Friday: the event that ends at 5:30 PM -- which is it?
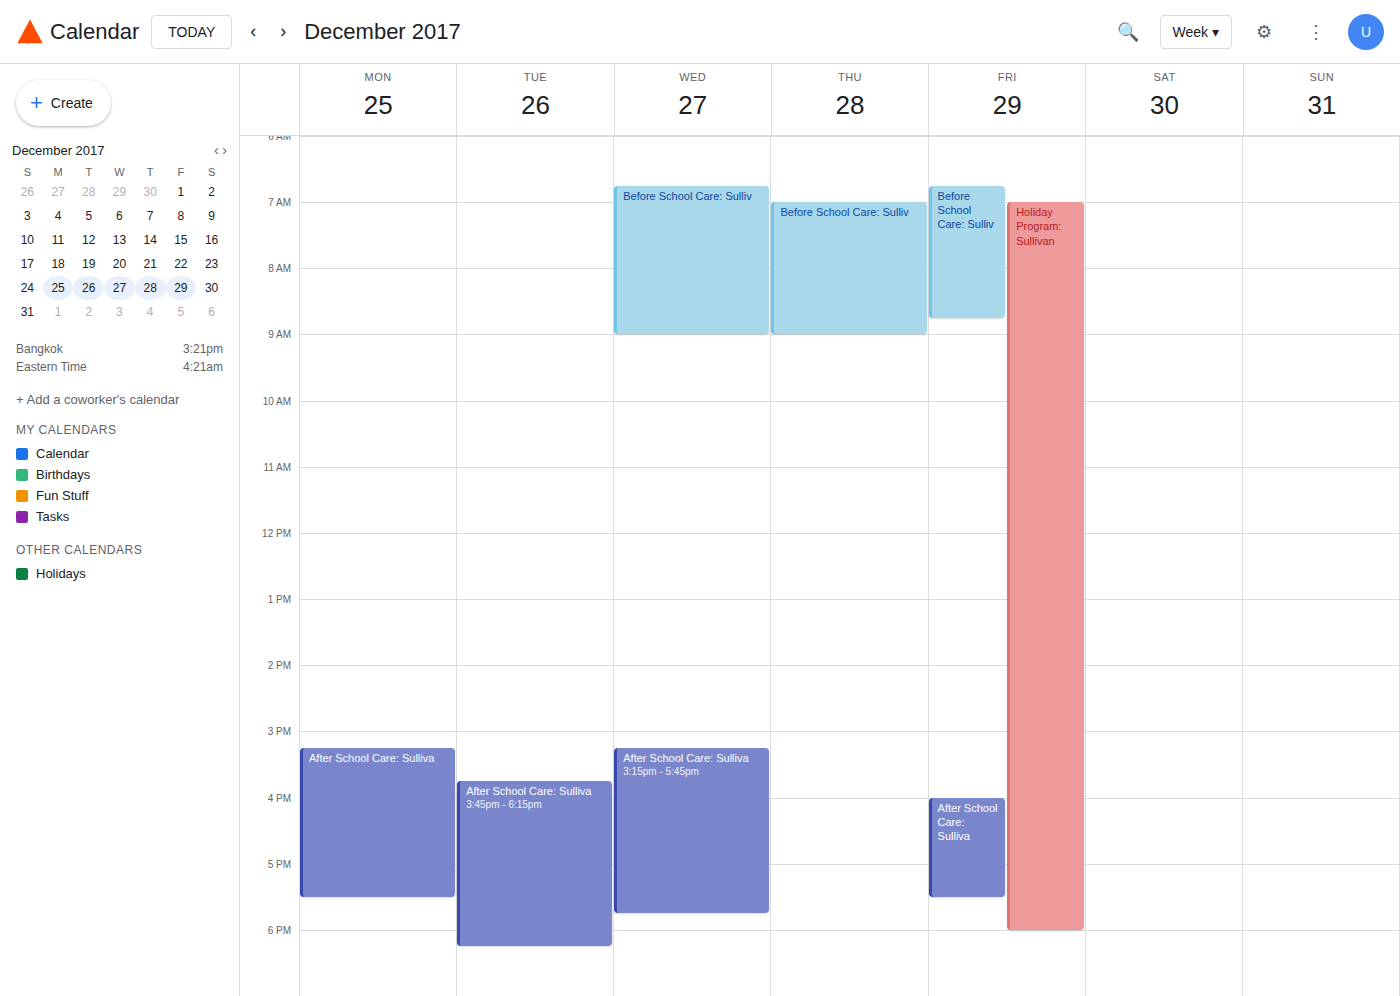
"After School Care: Sulliva"